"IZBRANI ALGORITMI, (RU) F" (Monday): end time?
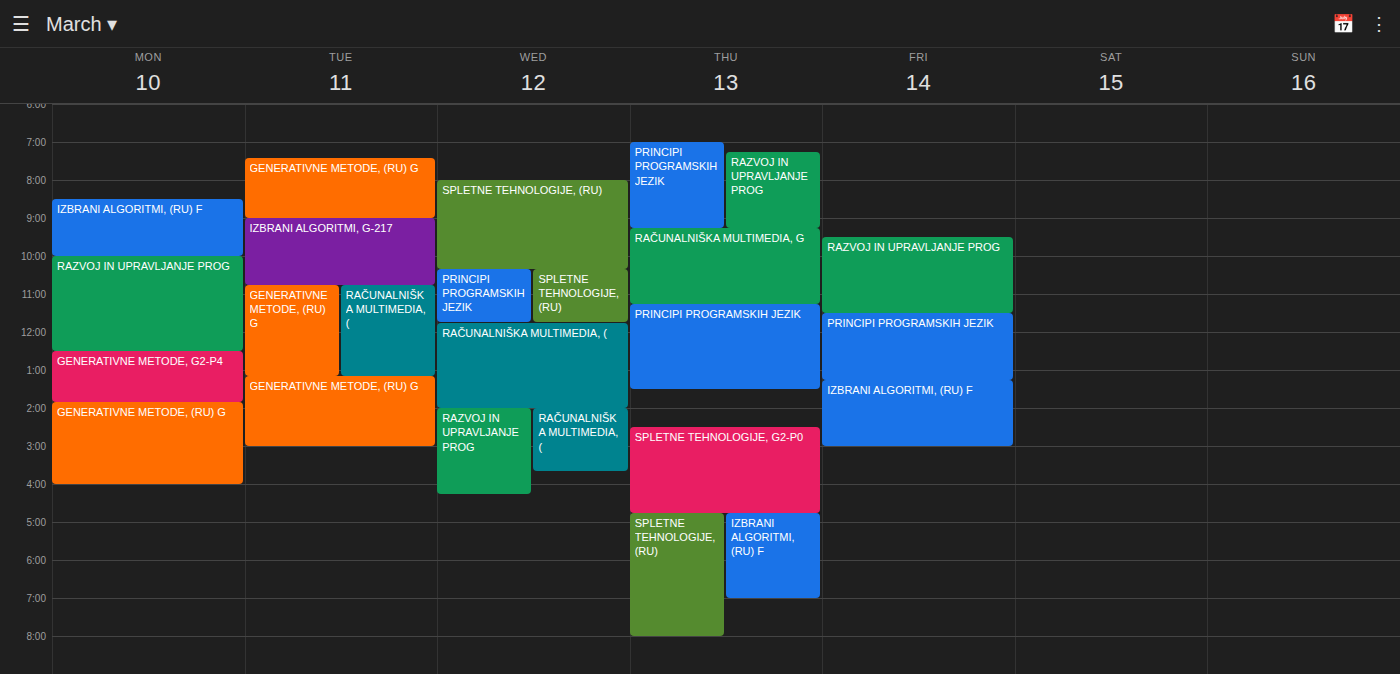
10:00 AM